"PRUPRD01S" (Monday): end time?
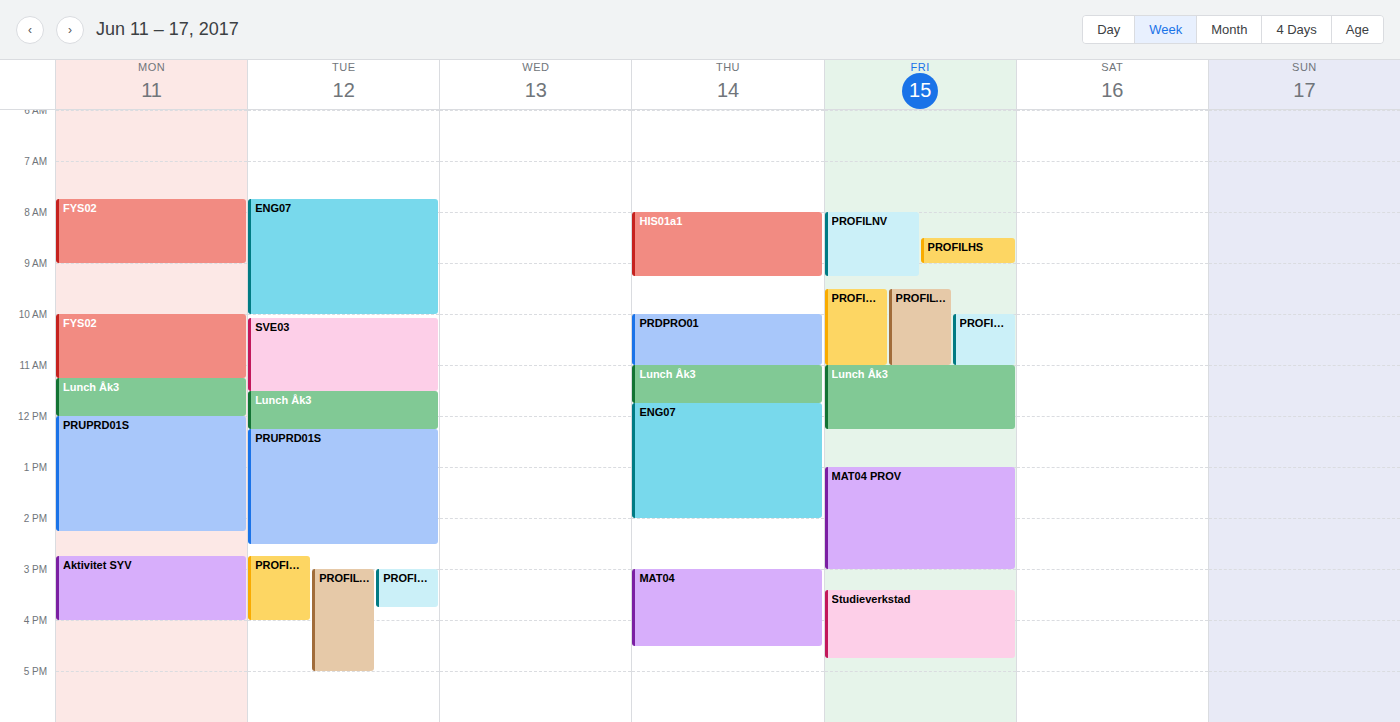
2:15 PM